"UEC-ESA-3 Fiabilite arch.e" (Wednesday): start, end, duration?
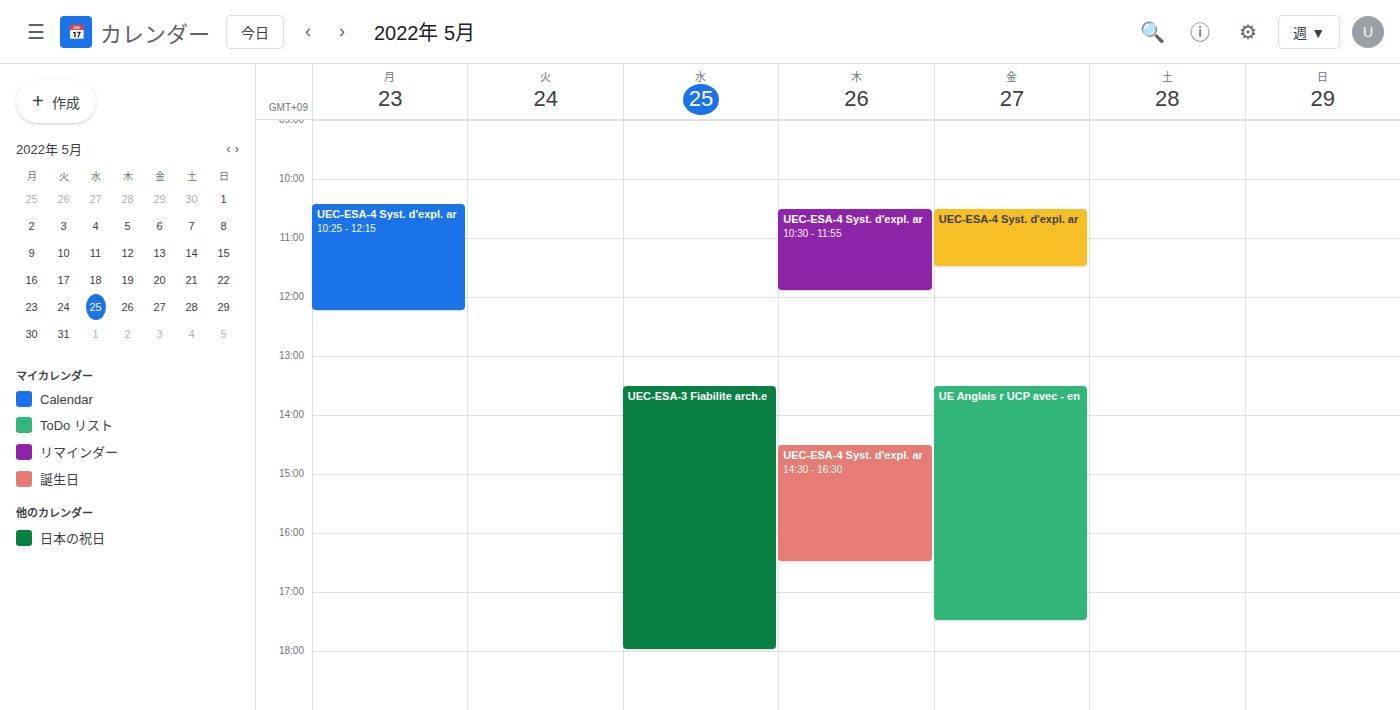
13:30 to 18:00, 4 hours 30 minutes